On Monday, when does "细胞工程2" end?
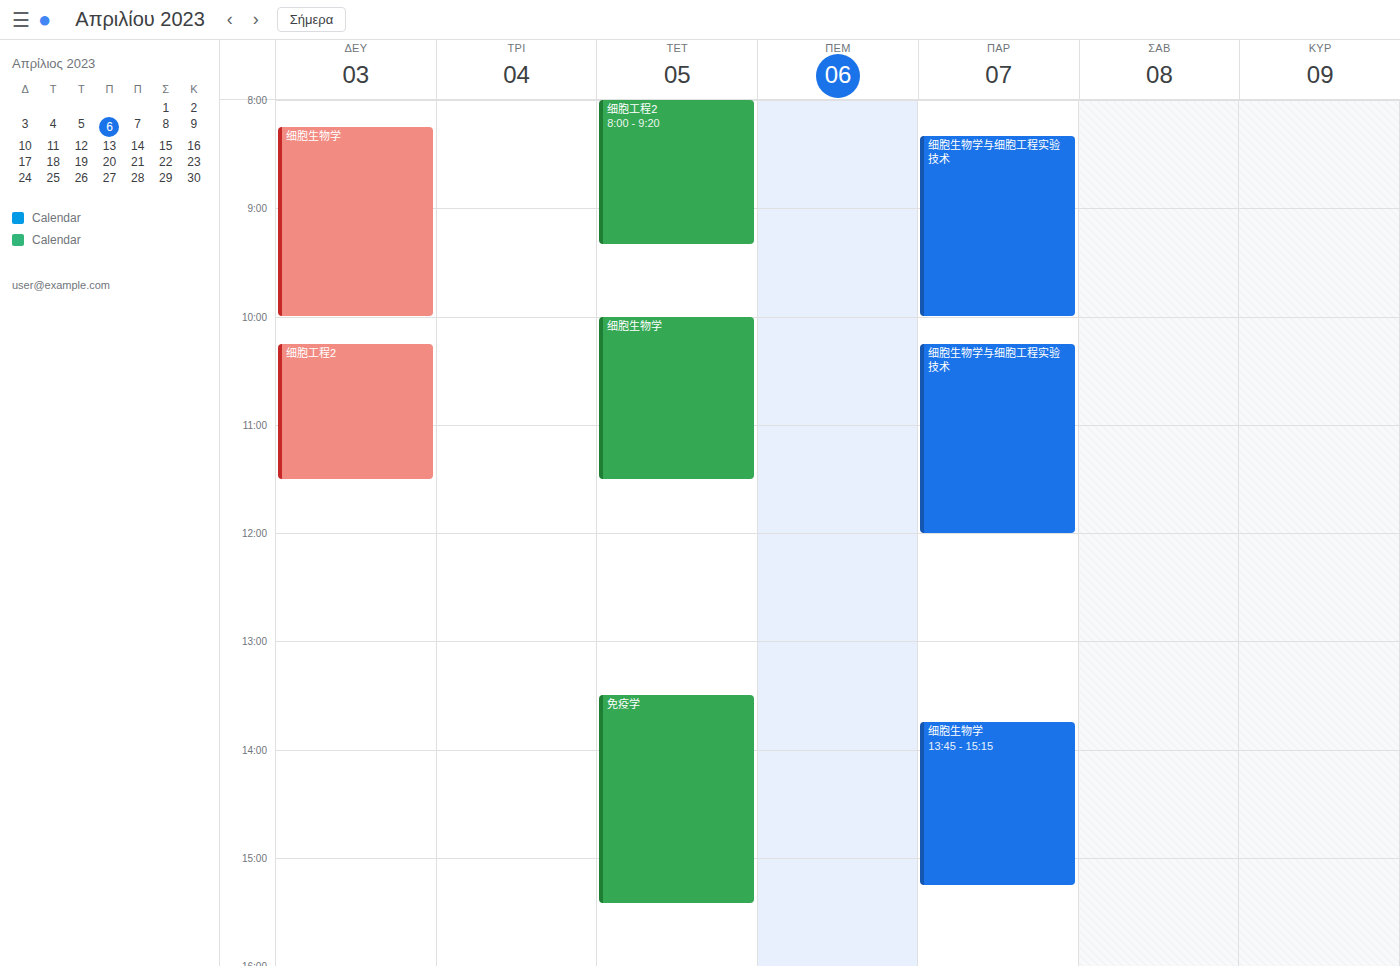
11:30 AM